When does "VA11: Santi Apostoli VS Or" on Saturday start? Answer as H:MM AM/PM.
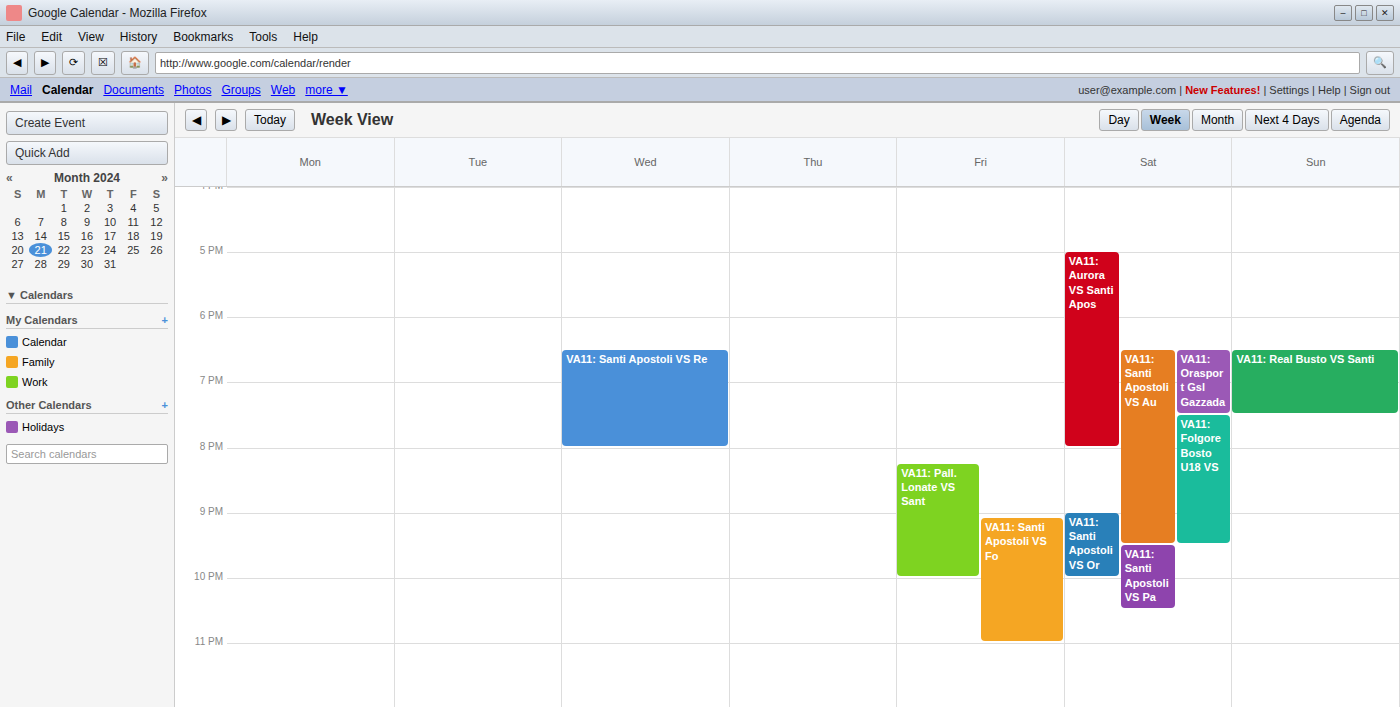
9:00 PM